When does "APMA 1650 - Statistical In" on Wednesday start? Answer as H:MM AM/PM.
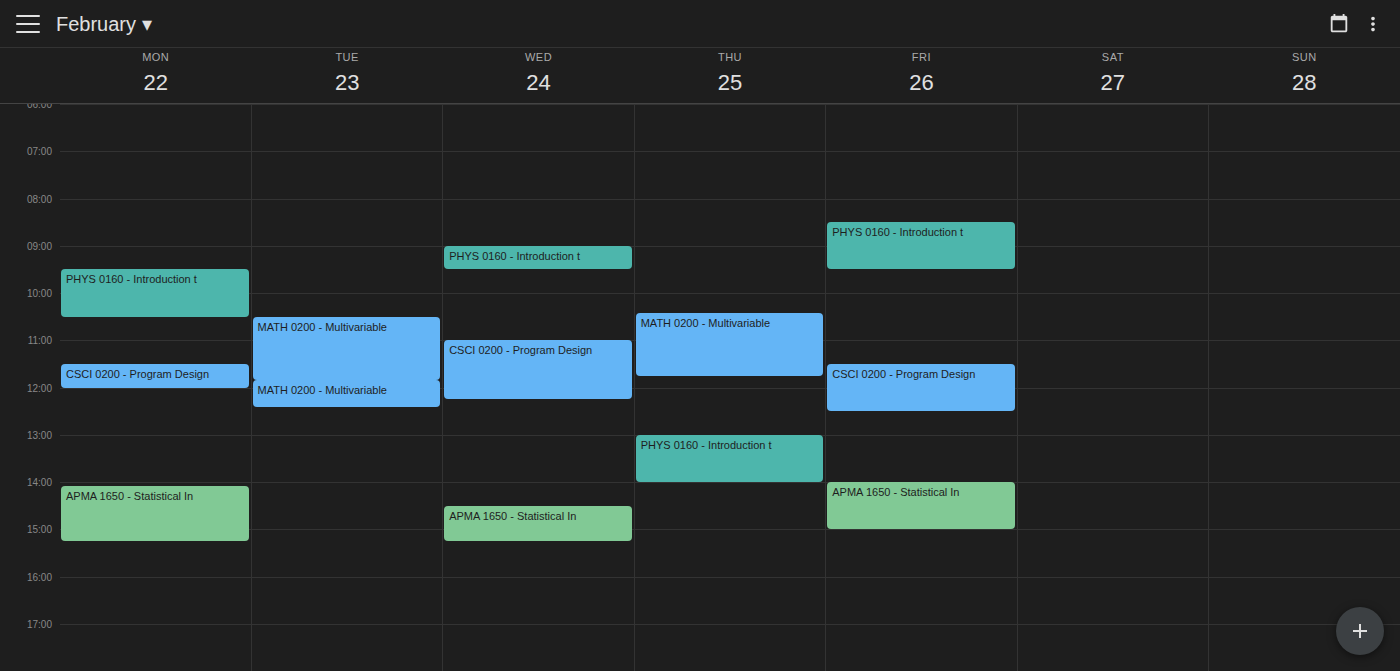
2:30 PM